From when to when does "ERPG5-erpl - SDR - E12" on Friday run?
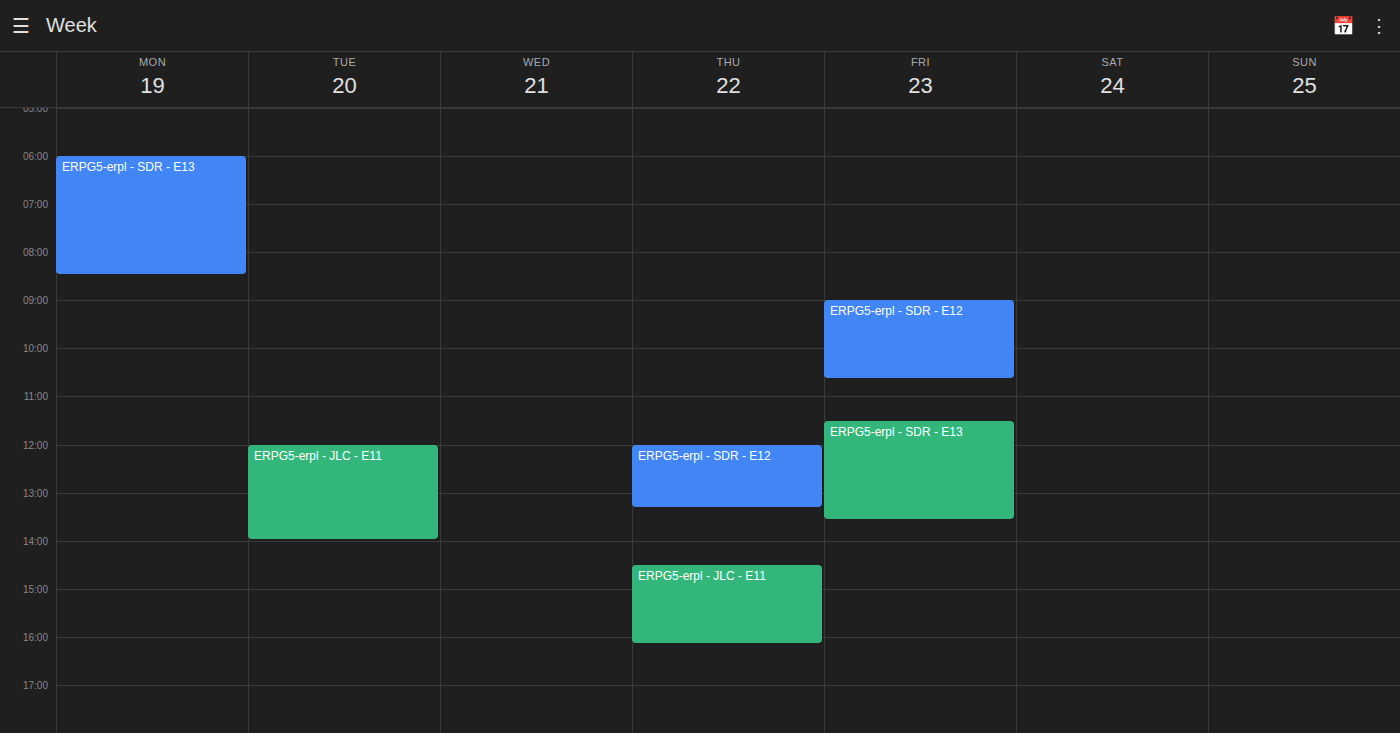
9:00 AM to 10:40 AM